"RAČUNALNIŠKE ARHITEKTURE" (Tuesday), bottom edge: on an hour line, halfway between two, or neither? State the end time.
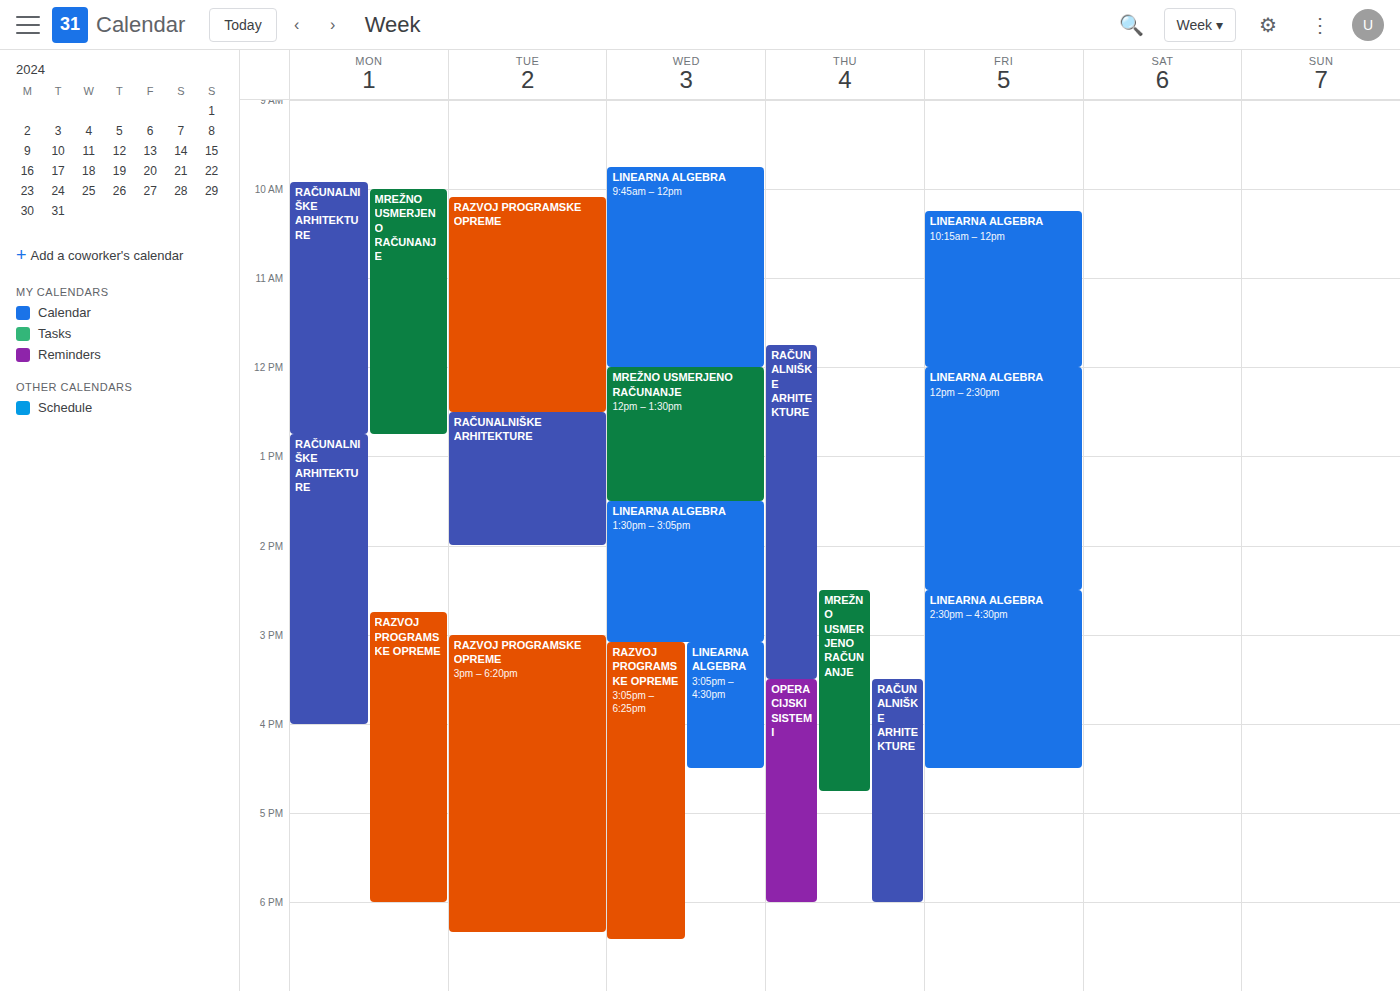
2:00 PM -- exactly on the 2 PM line.